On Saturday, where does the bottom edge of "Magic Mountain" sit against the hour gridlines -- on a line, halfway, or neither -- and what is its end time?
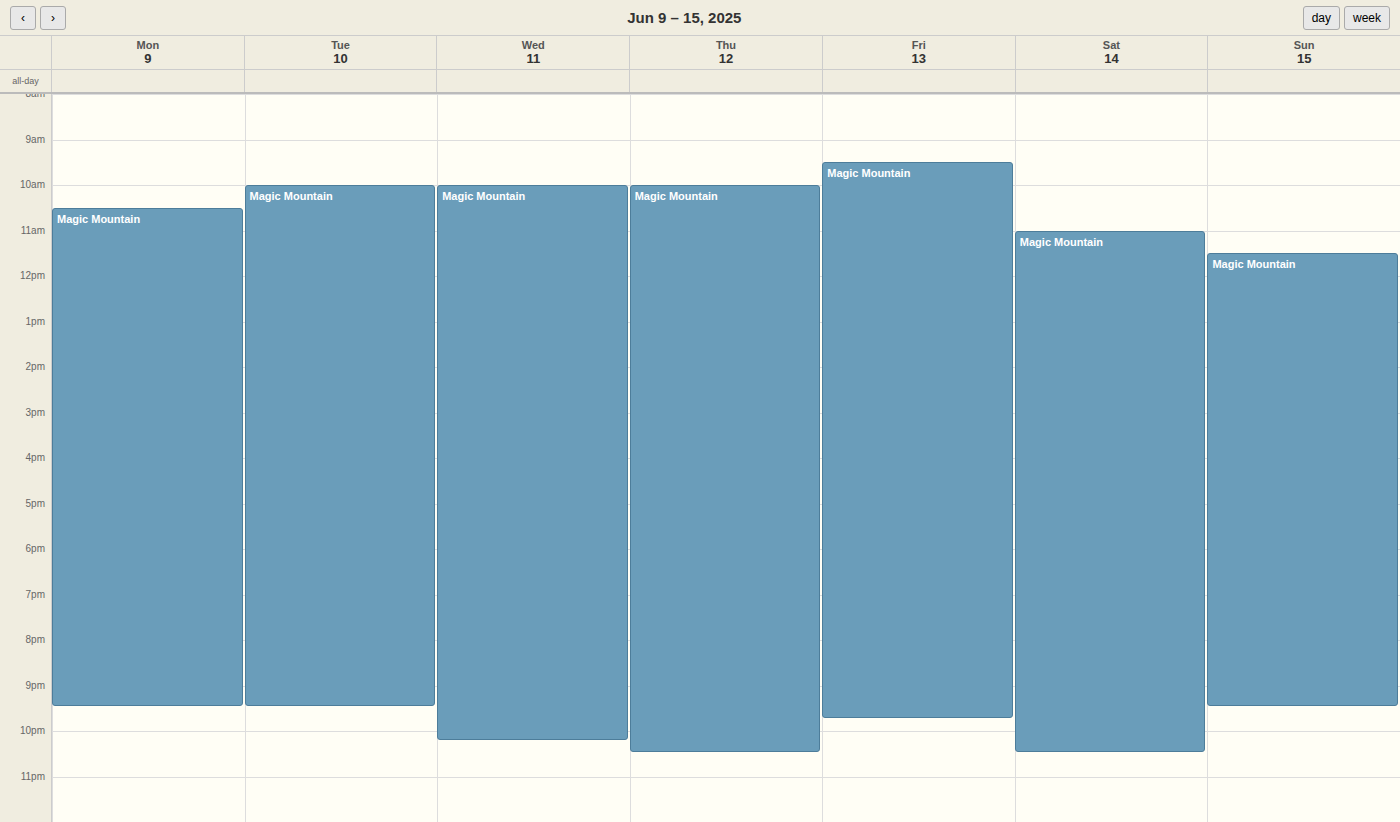
10:30 PM -- halfway between the 10 PM and 11 PM lines.